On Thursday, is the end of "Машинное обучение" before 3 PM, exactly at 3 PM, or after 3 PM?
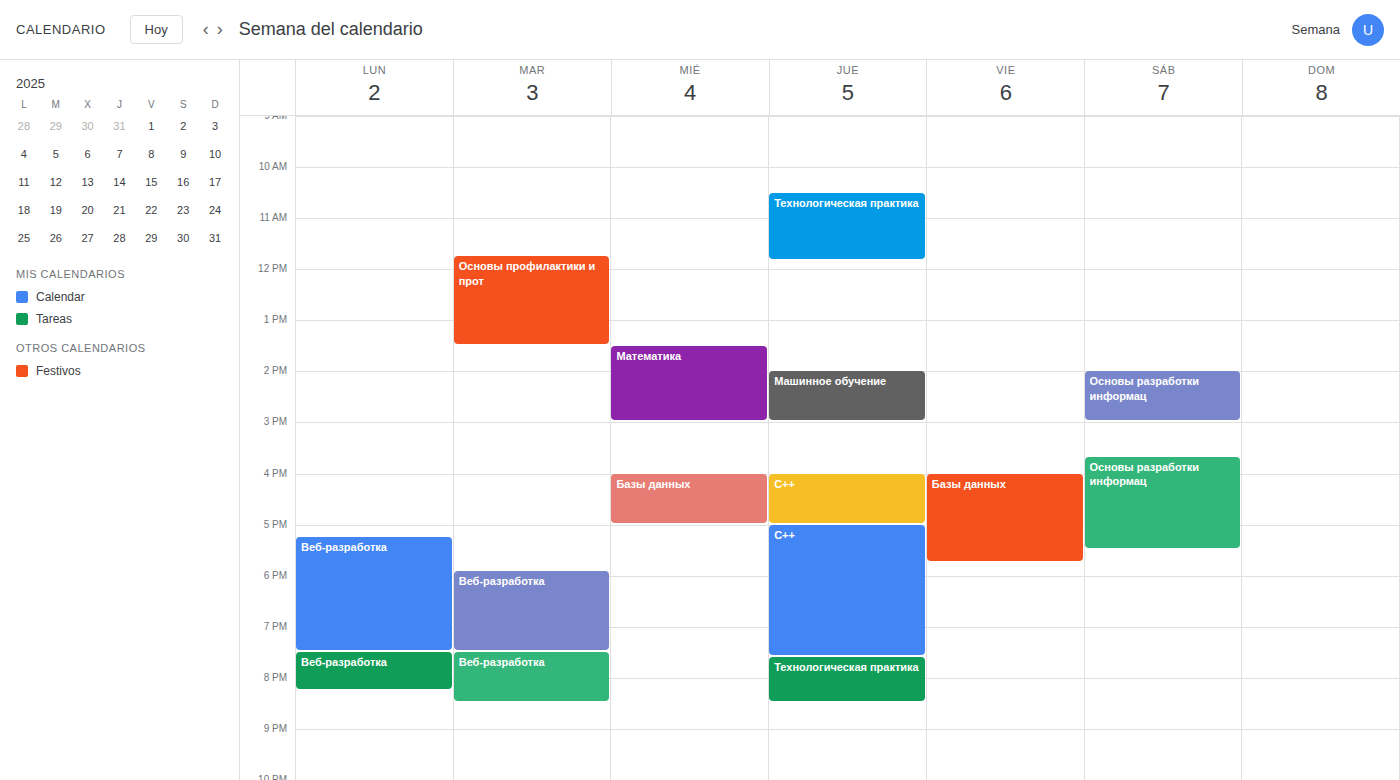
3:00 PM -- exactly at 3 PM, on the 3 PM line.